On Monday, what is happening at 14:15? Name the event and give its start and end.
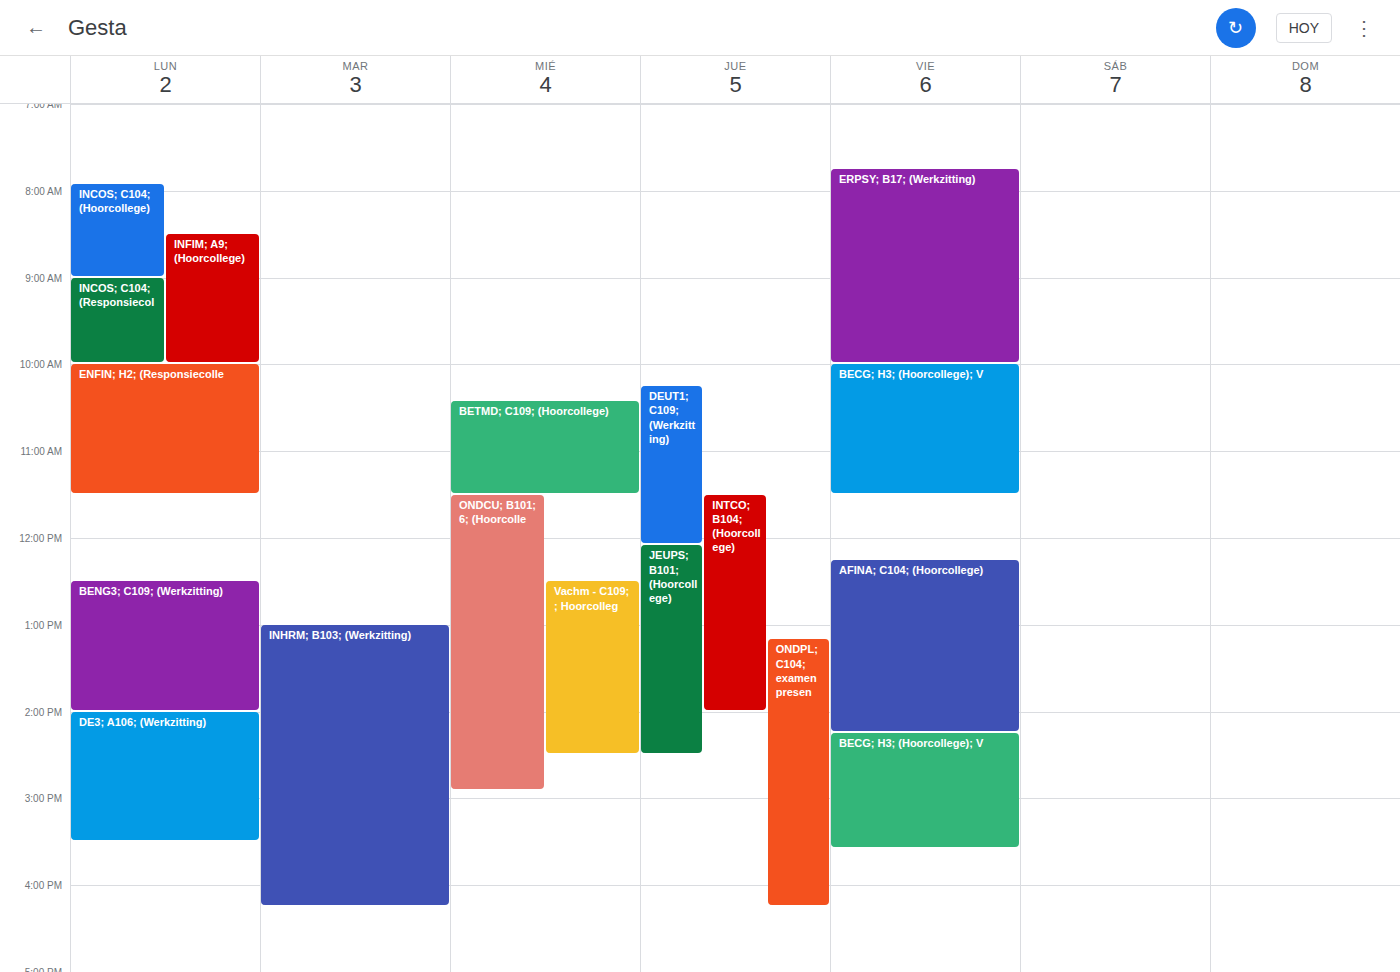
"DE3; A106; (Werkzitting)", 14:00 to 15:30